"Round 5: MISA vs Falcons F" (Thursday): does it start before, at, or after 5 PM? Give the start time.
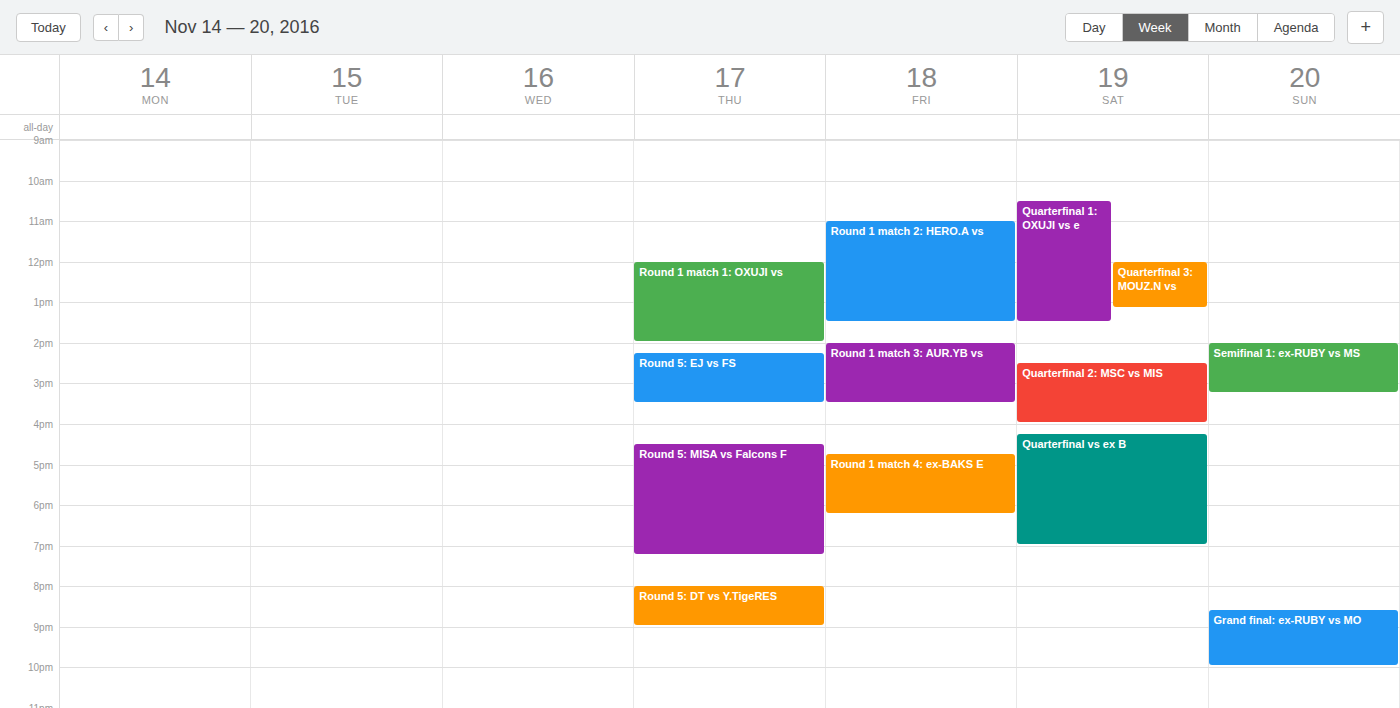
4:30 PM -- before 5 PM, 30 minutes above the 5 PM line.